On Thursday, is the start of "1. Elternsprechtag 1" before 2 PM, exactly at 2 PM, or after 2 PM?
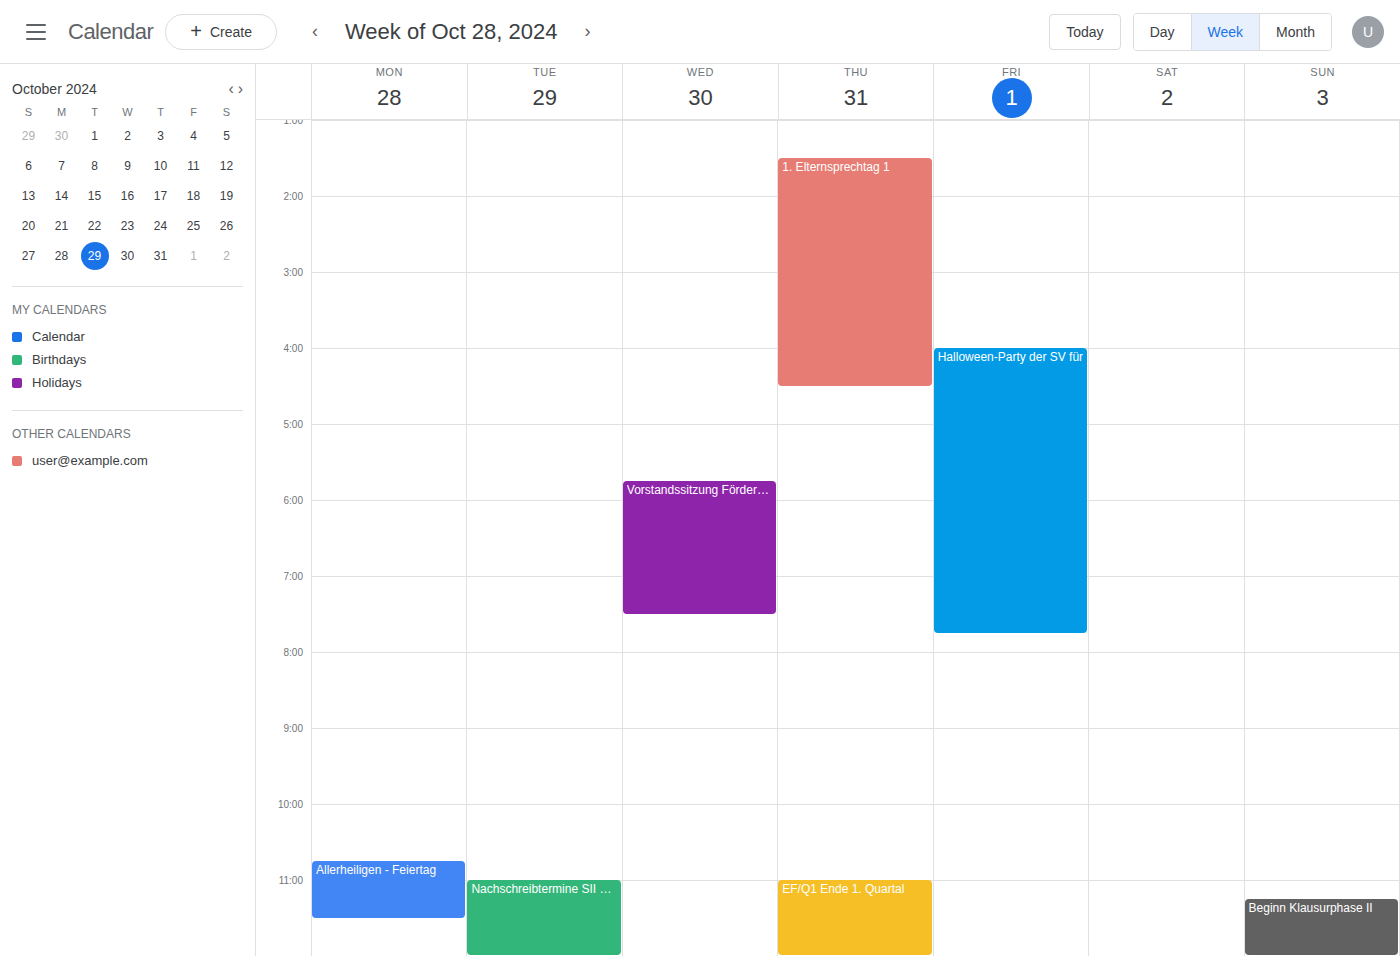
1:30 PM -- before 2 PM, 30 minutes above the 2 PM line.